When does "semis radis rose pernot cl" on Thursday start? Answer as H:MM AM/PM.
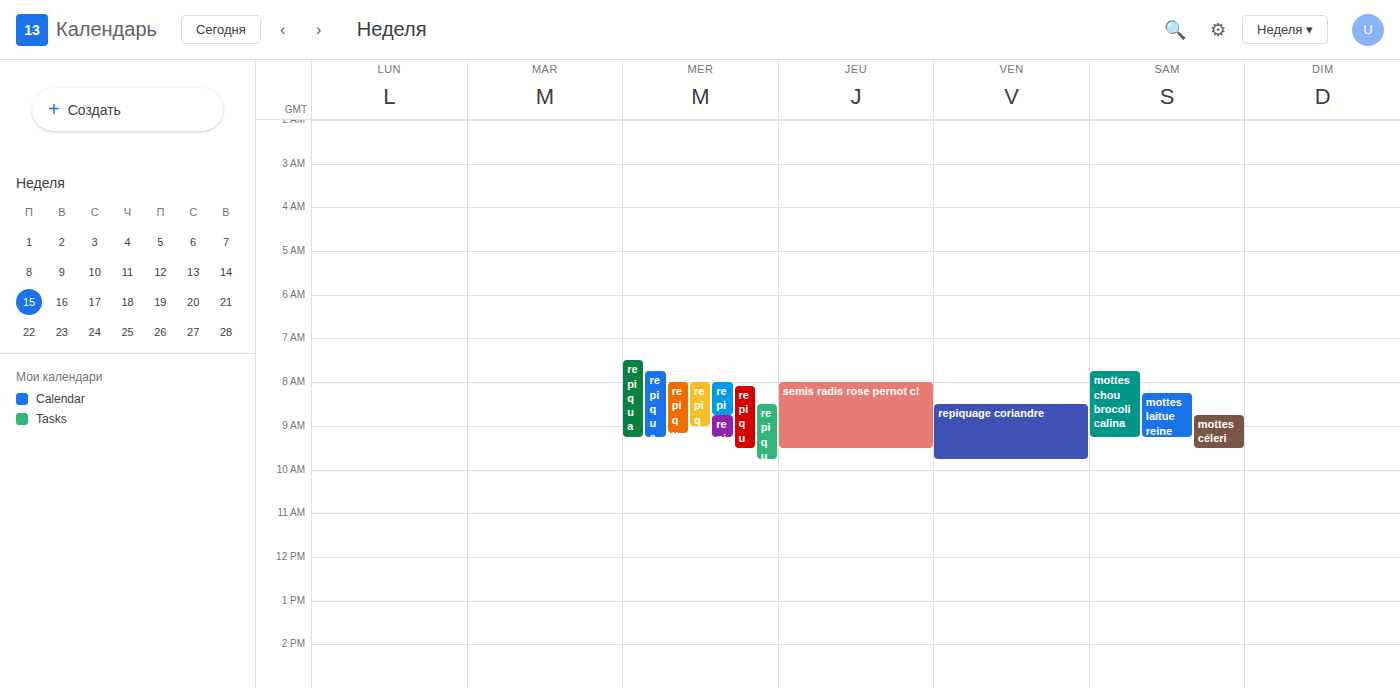
8:00 AM